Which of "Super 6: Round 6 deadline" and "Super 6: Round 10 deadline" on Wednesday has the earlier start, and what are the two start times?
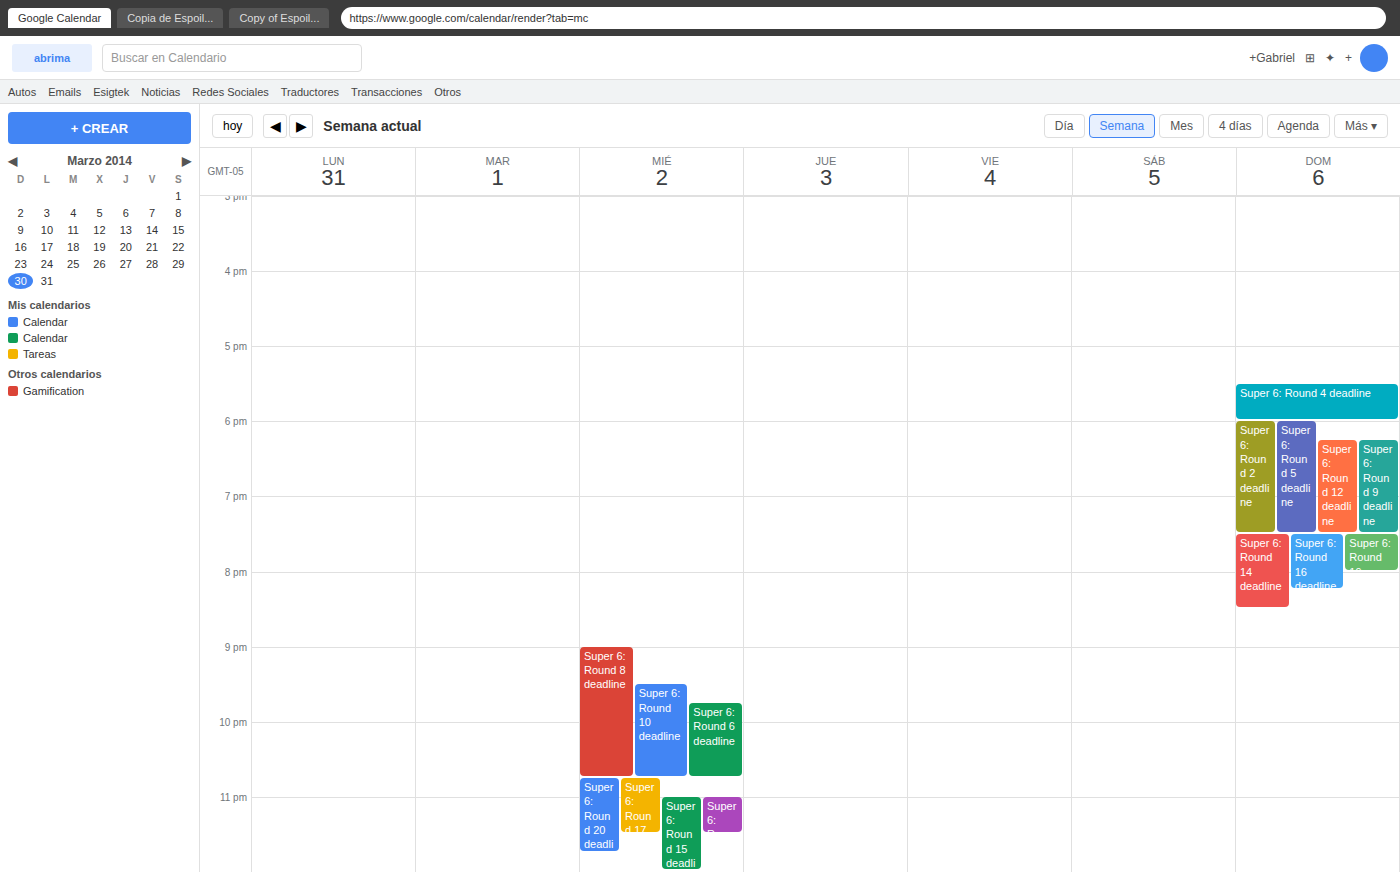
"Super 6: Round 10 deadline" 9:30 PM; "Super 6: Round 6 deadline" 9:45 PM.